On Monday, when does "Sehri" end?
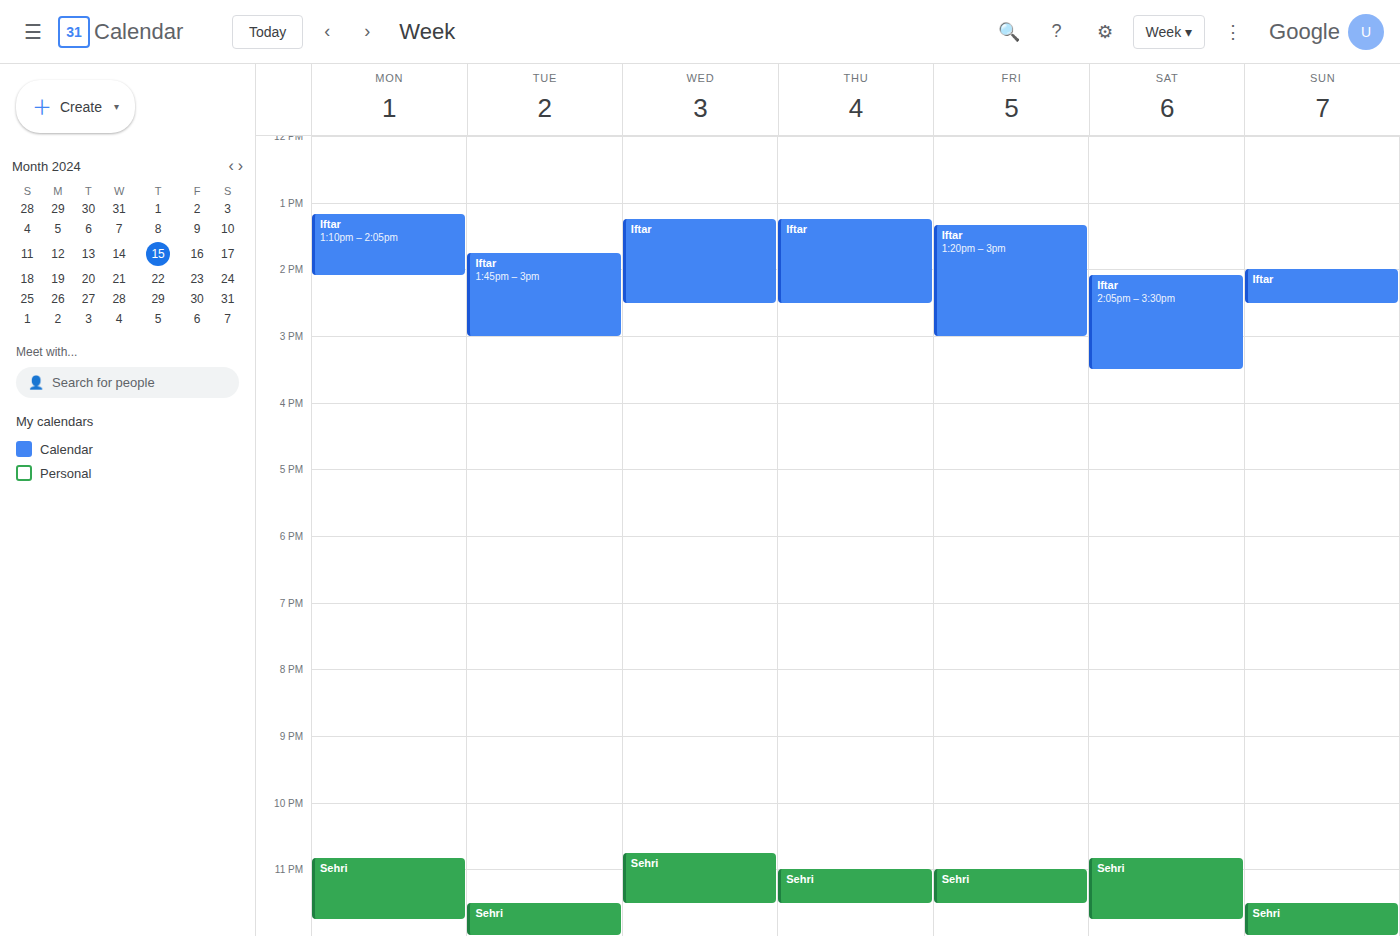
11:45 PM